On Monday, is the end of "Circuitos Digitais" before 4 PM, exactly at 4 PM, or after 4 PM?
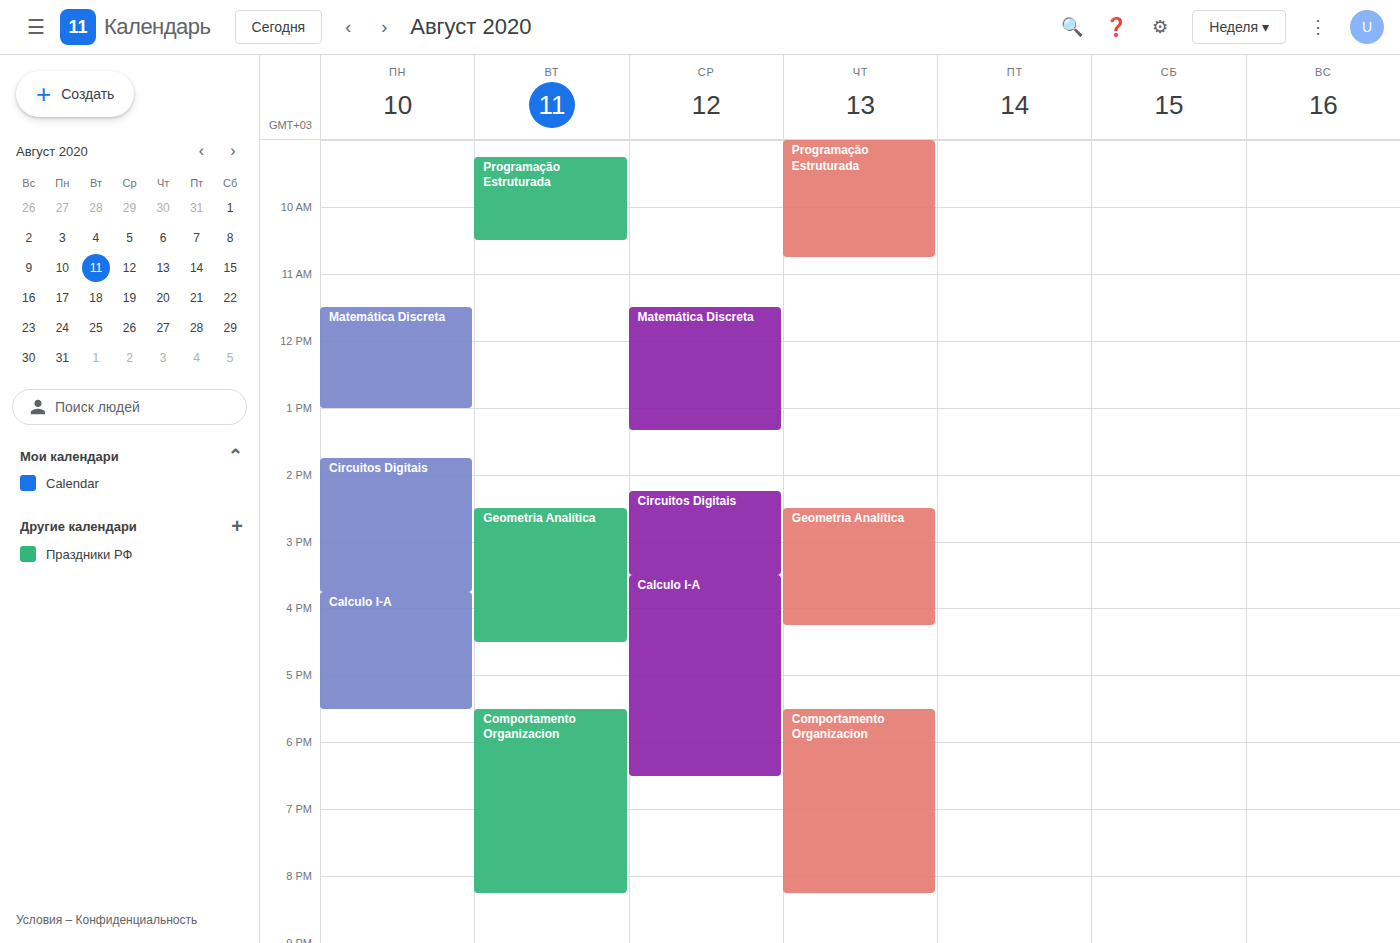
3:45 PM -- before 4 PM, 15 minutes above the 4 PM line.